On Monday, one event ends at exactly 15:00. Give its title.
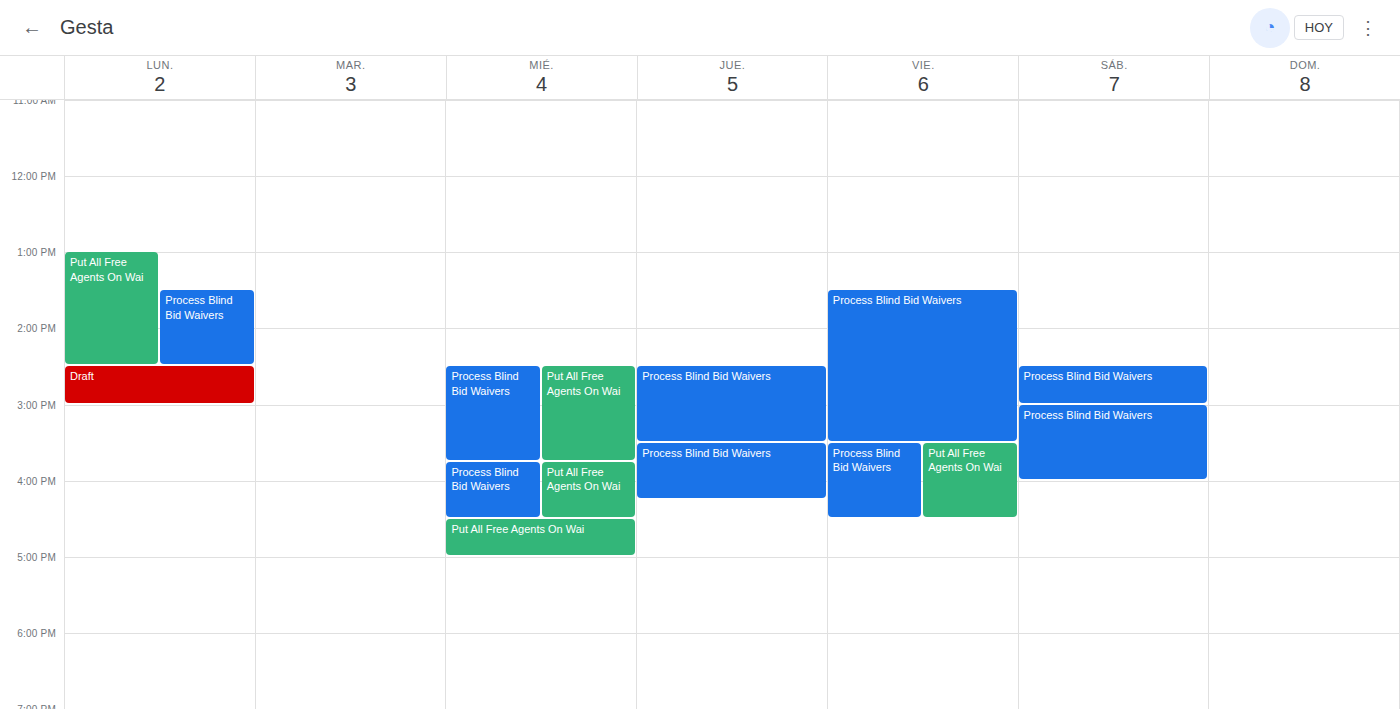
"Draft"